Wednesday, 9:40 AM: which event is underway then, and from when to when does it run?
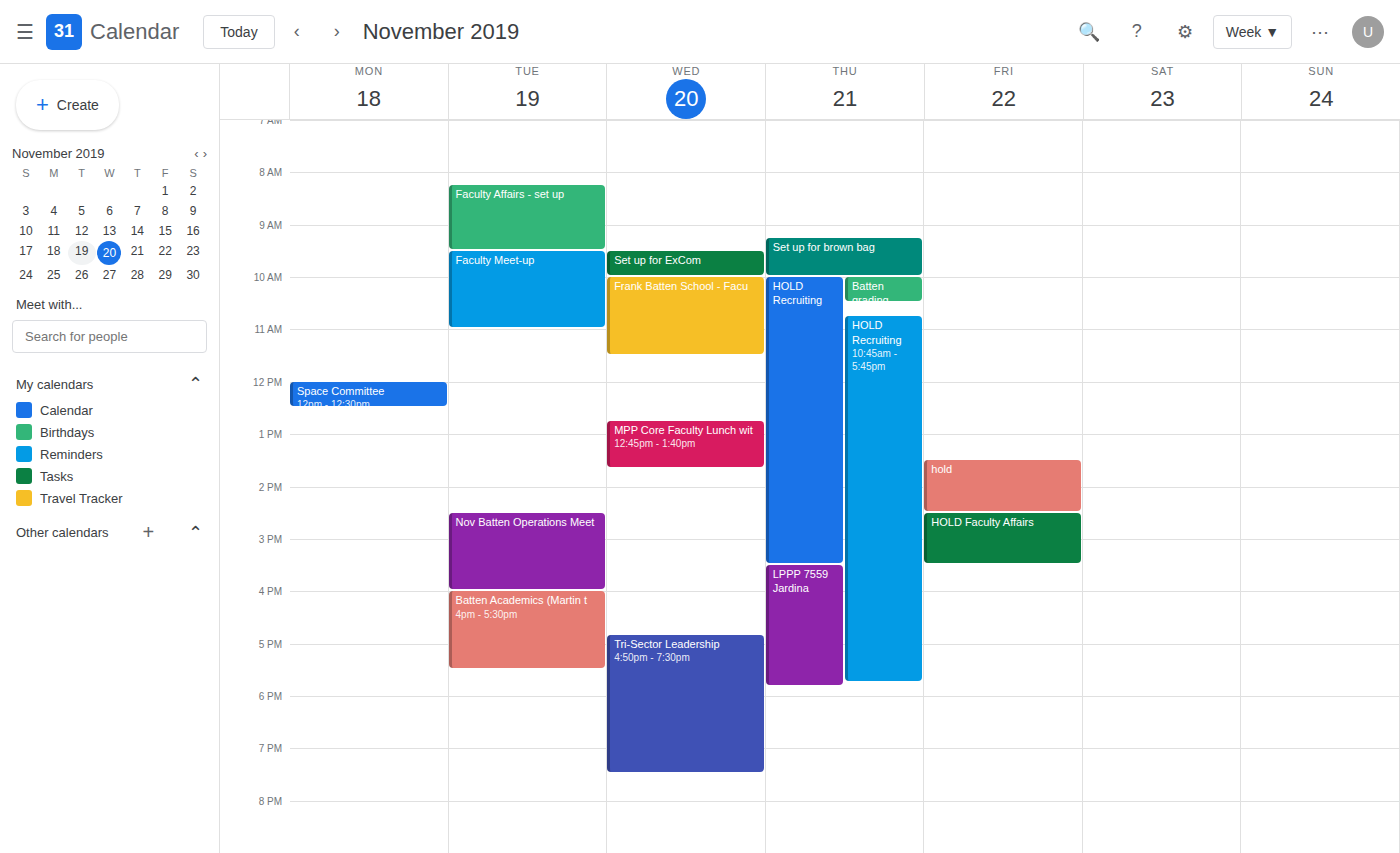
"Set up for ExCom", 9:30 AM to 10:00 AM